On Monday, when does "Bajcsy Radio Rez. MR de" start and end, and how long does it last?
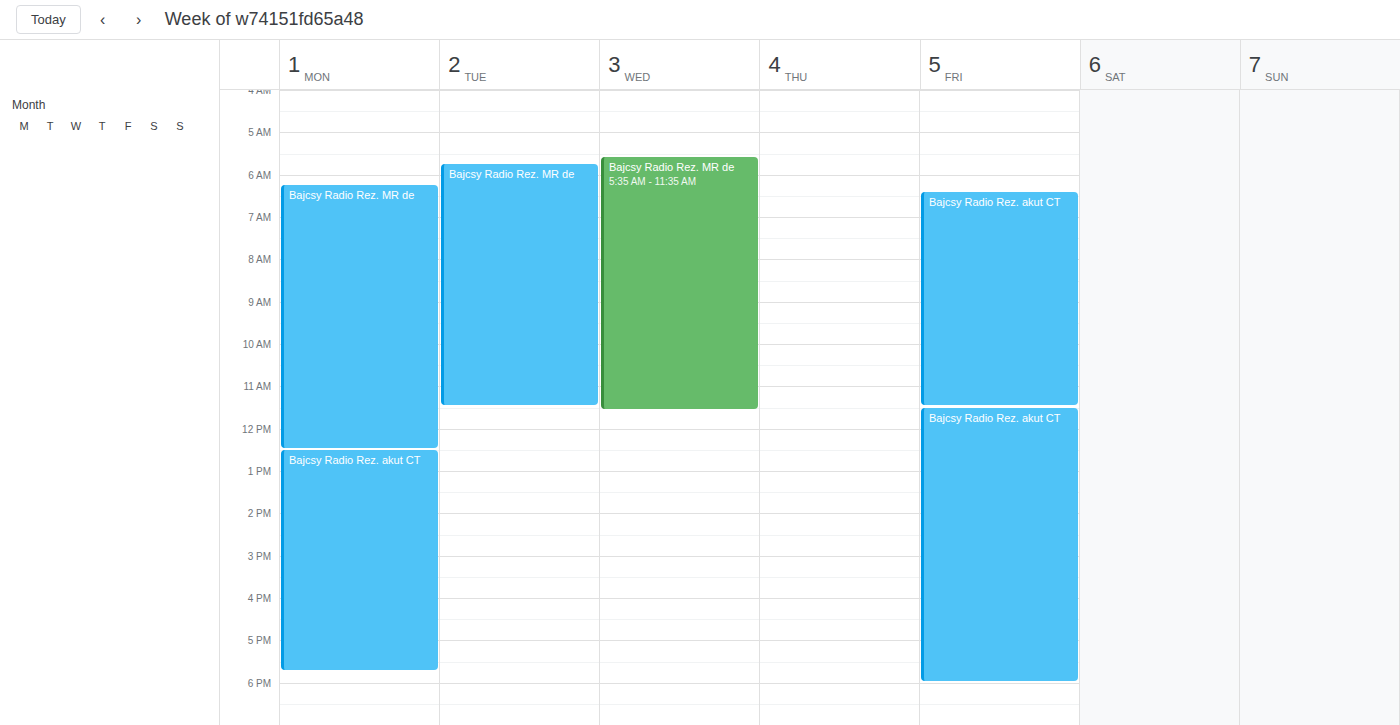
6:15 AM to 12:30 PM, 6 hours 15 minutes